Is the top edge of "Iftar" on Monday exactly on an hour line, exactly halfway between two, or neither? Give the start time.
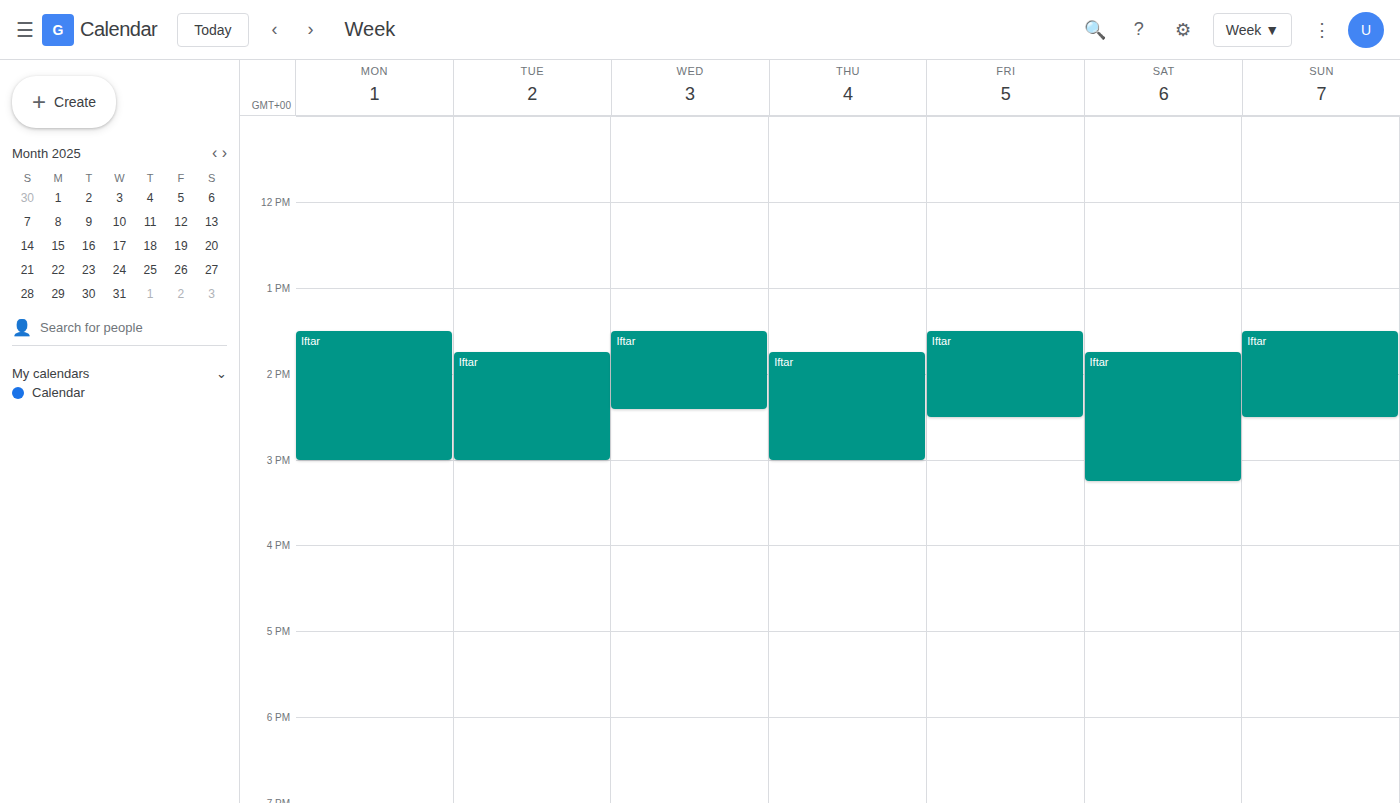
1:30 PM -- halfway between the 1 PM and 2 PM lines.